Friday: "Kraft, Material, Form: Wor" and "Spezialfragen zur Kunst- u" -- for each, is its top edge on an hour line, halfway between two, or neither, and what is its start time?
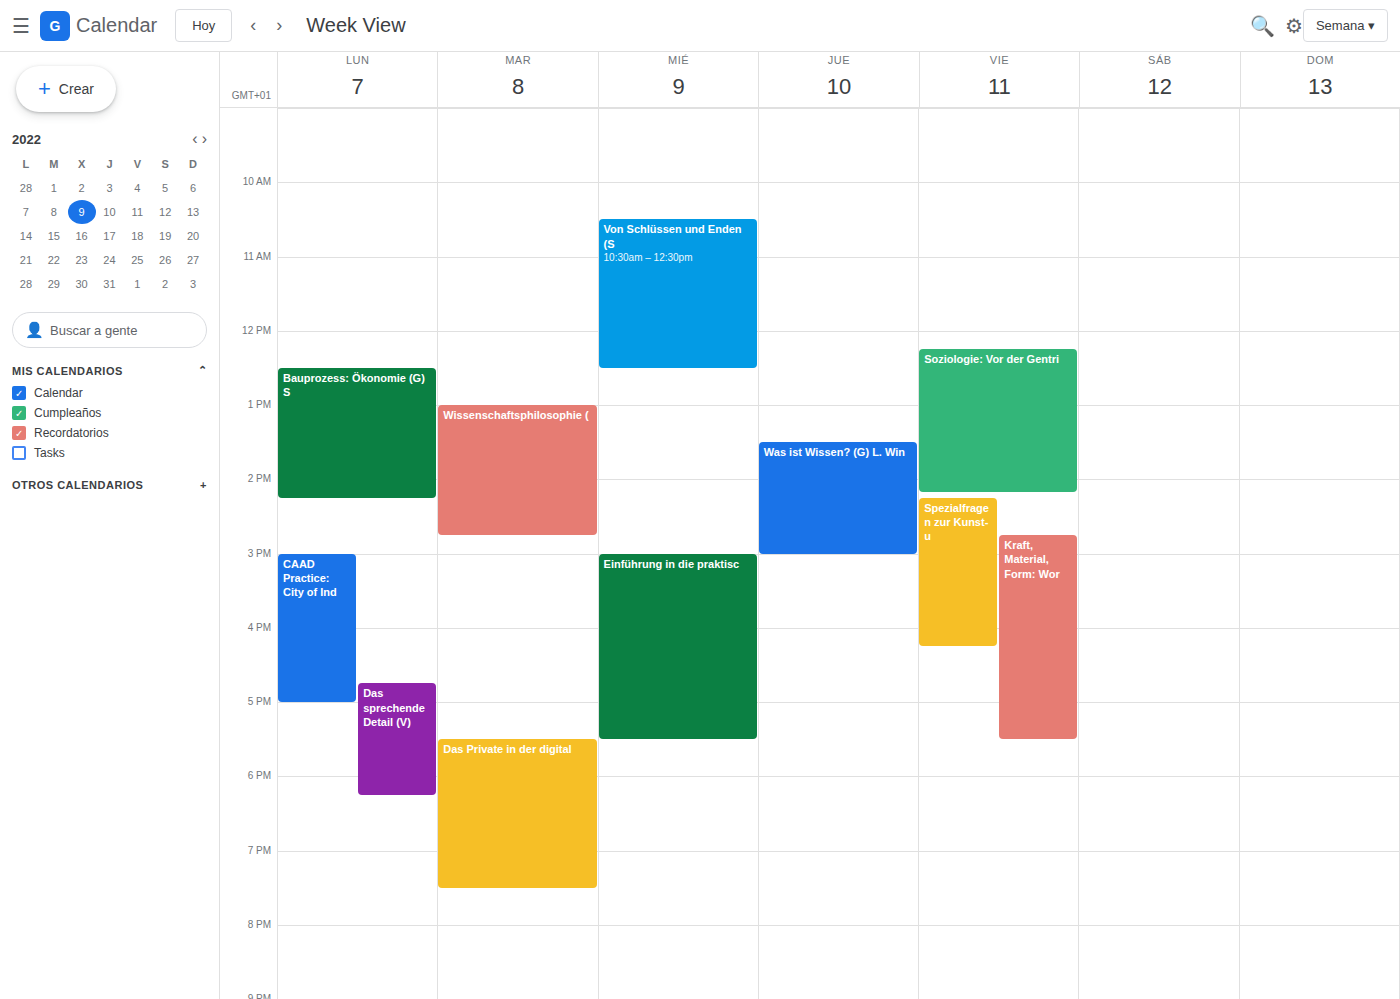
"Kraft, Material, Form: Wor": 2:45 PM, neither: three quarters of the way from the 2 PM line to the 3 PM line. "Spezialfragen zur Kunst- u": 2:15 PM, neither: a quarter of the way from the 2 PM line to the 3 PM line.